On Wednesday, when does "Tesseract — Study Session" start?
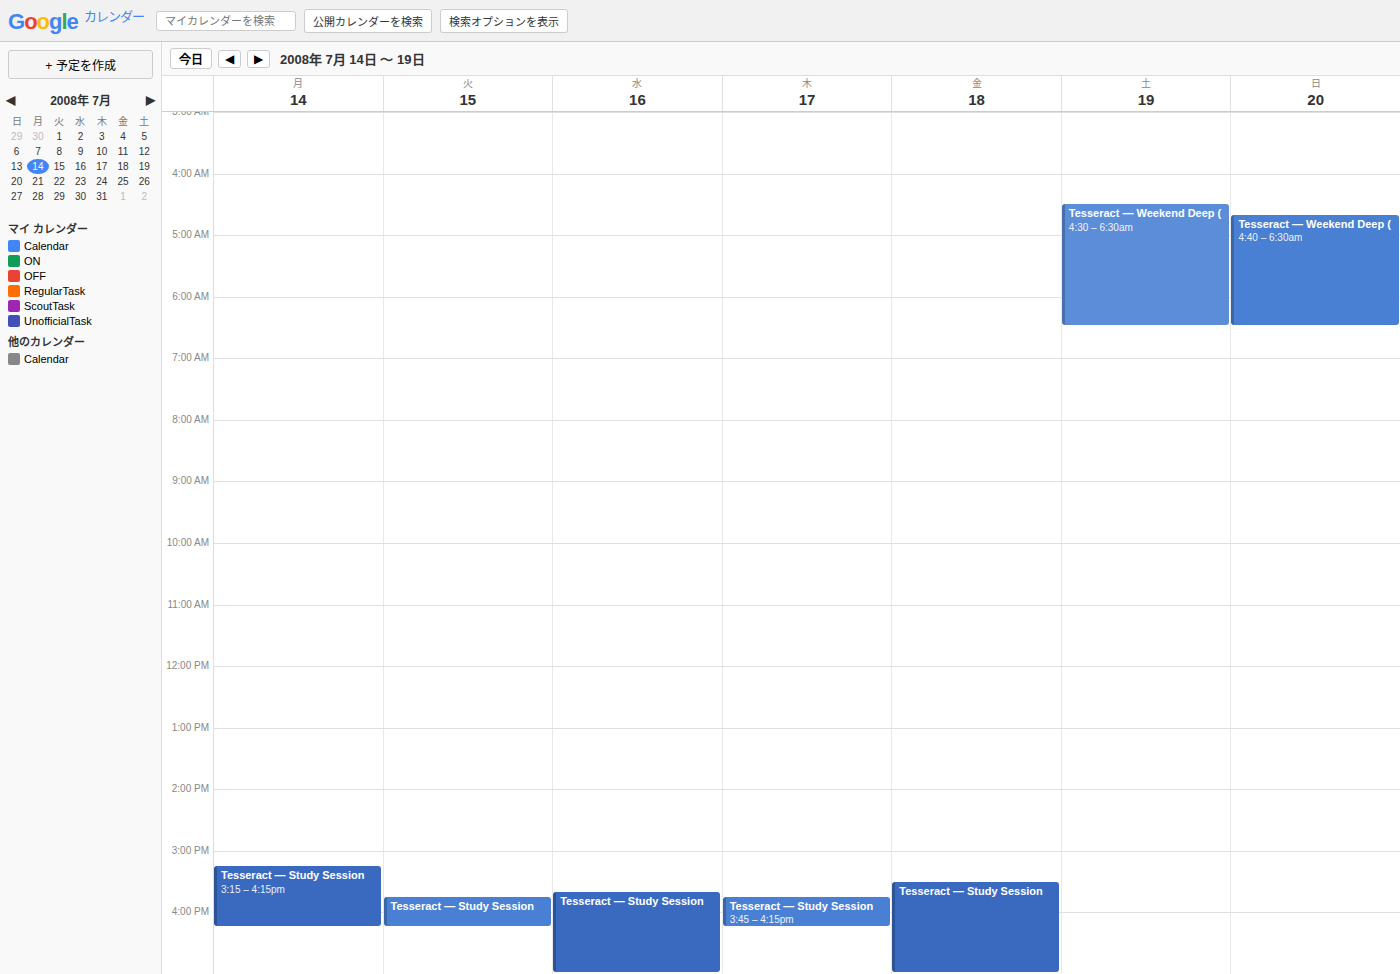
3:40 PM